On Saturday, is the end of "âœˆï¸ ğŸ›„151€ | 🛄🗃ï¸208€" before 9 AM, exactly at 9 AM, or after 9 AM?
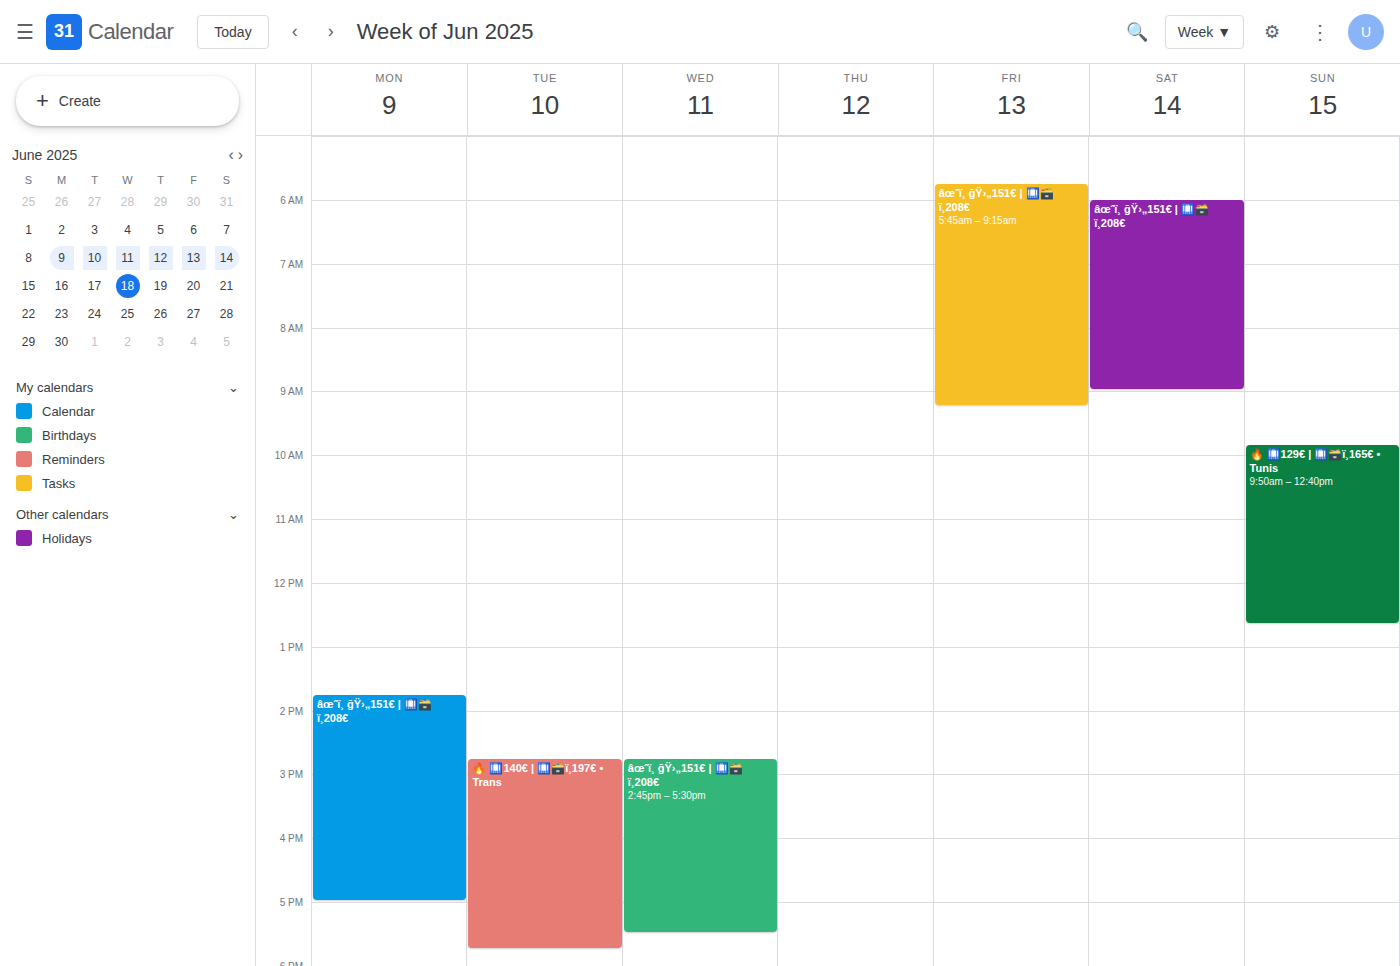
9:00 AM -- exactly at 9 AM, on the 9 AM line.